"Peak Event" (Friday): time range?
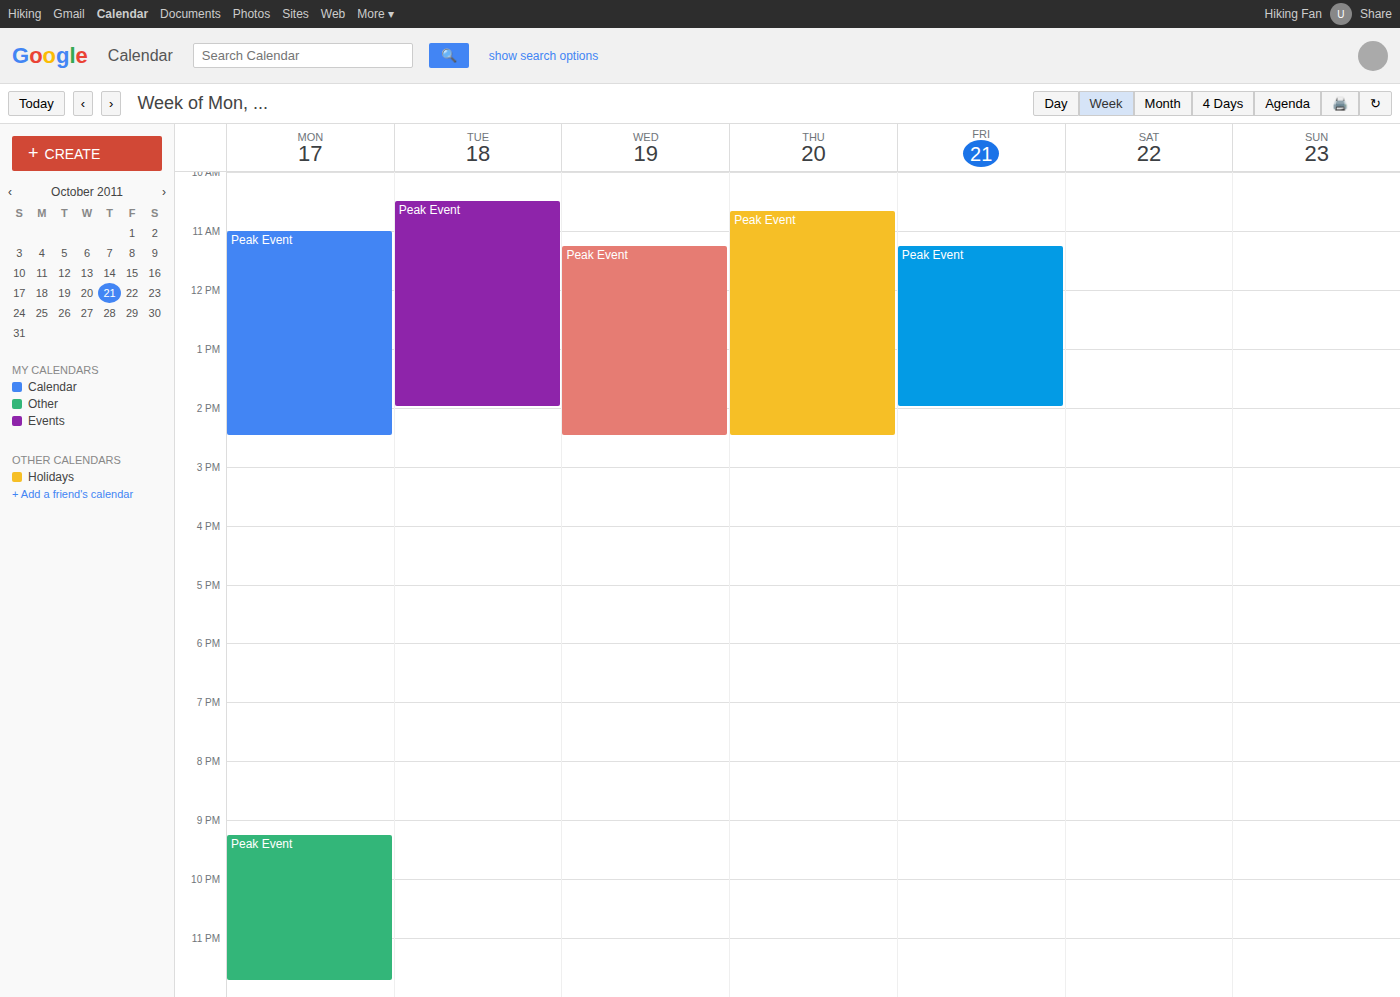
11:15 to 14:00